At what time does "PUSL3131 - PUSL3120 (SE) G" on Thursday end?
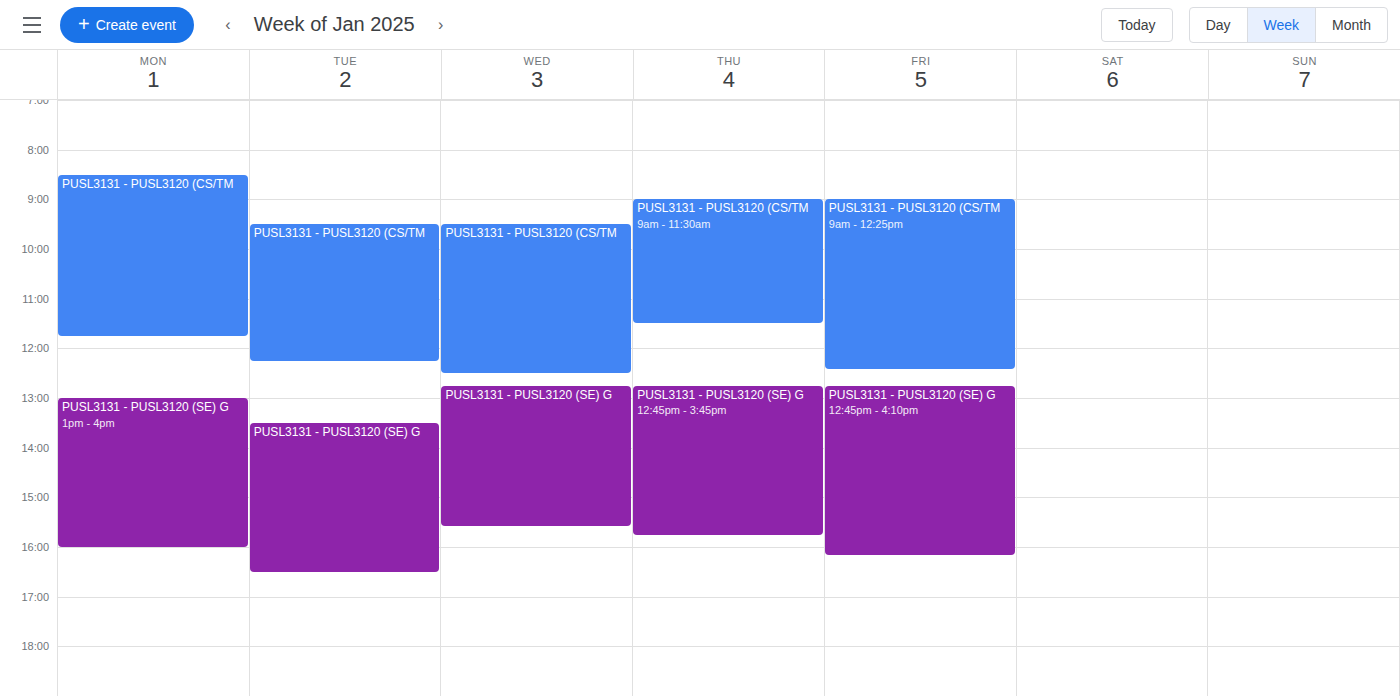
3:45 PM